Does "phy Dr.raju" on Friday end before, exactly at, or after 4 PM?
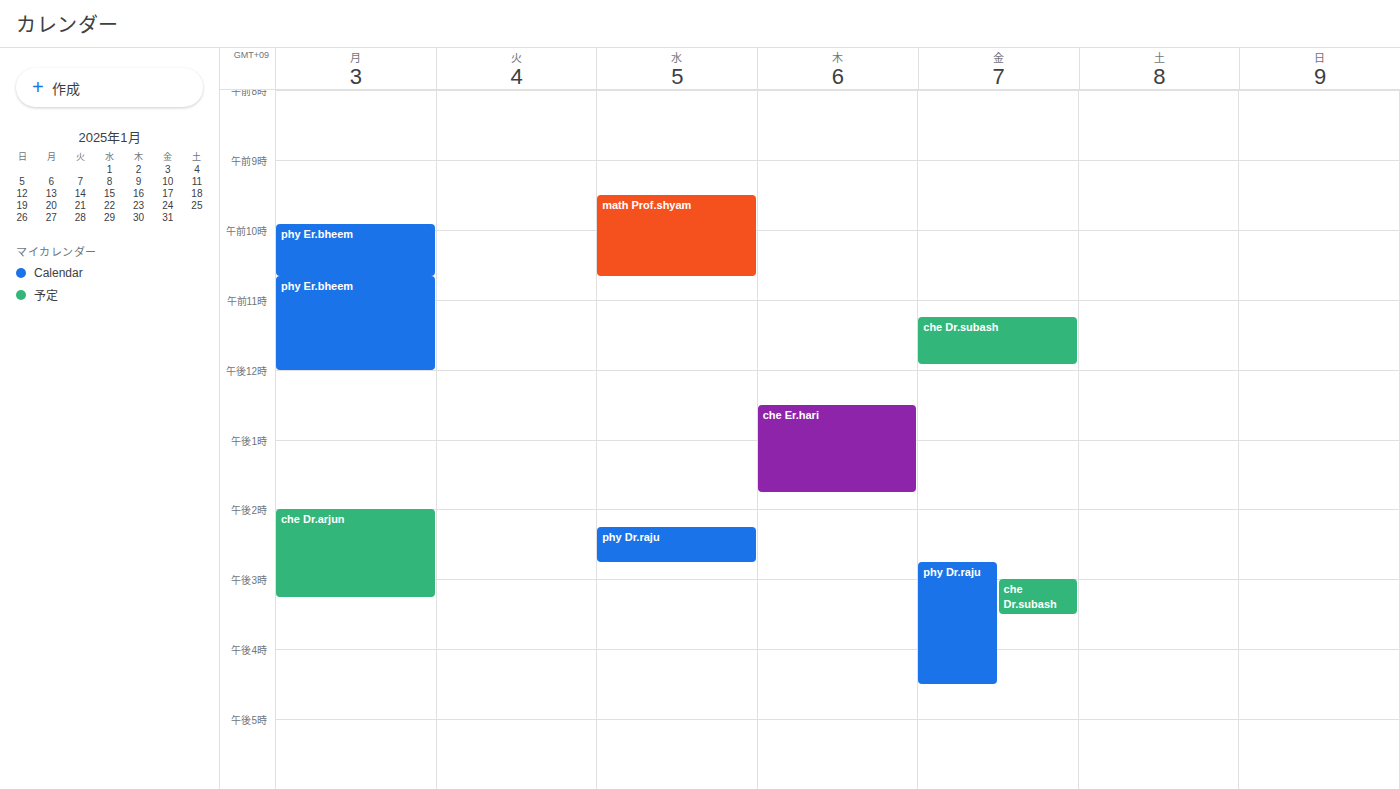
4:30 PM -- after 4 PM, 30 minutes below the 4 PM line.